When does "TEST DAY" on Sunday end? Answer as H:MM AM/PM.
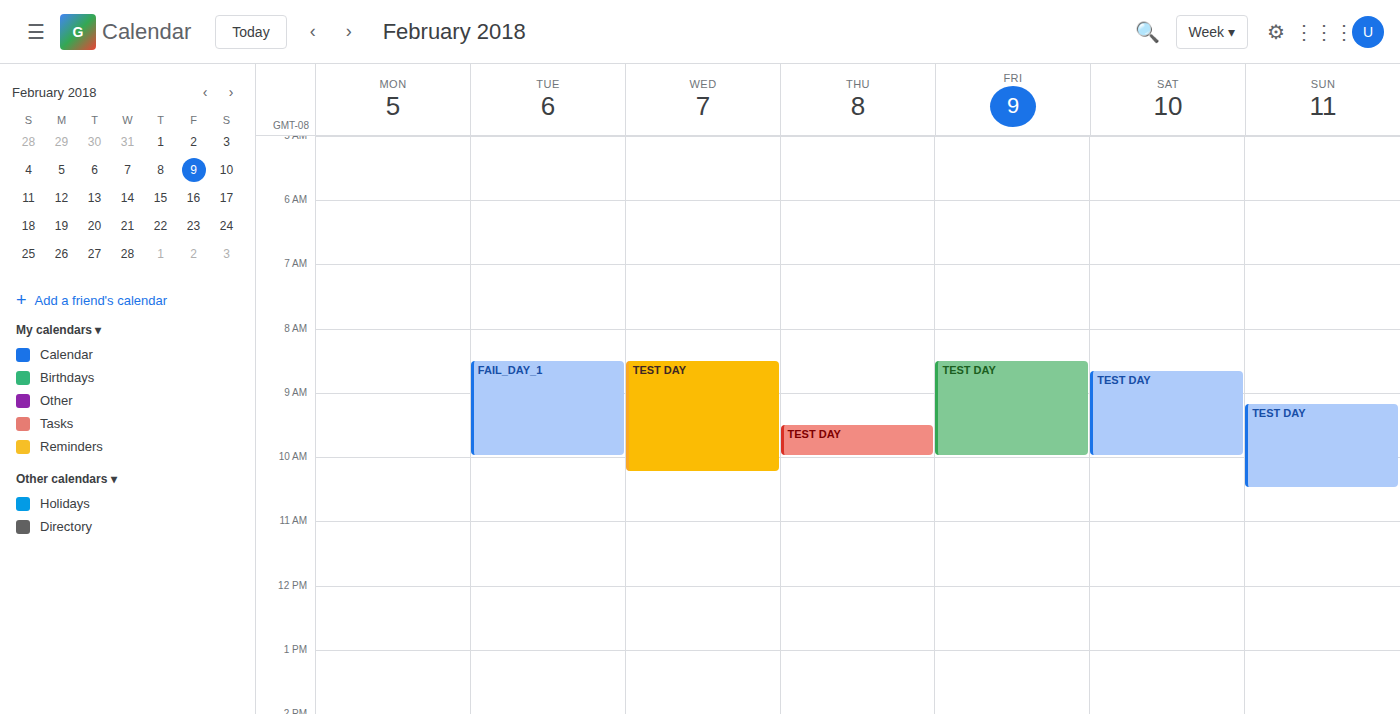
10:30 AM